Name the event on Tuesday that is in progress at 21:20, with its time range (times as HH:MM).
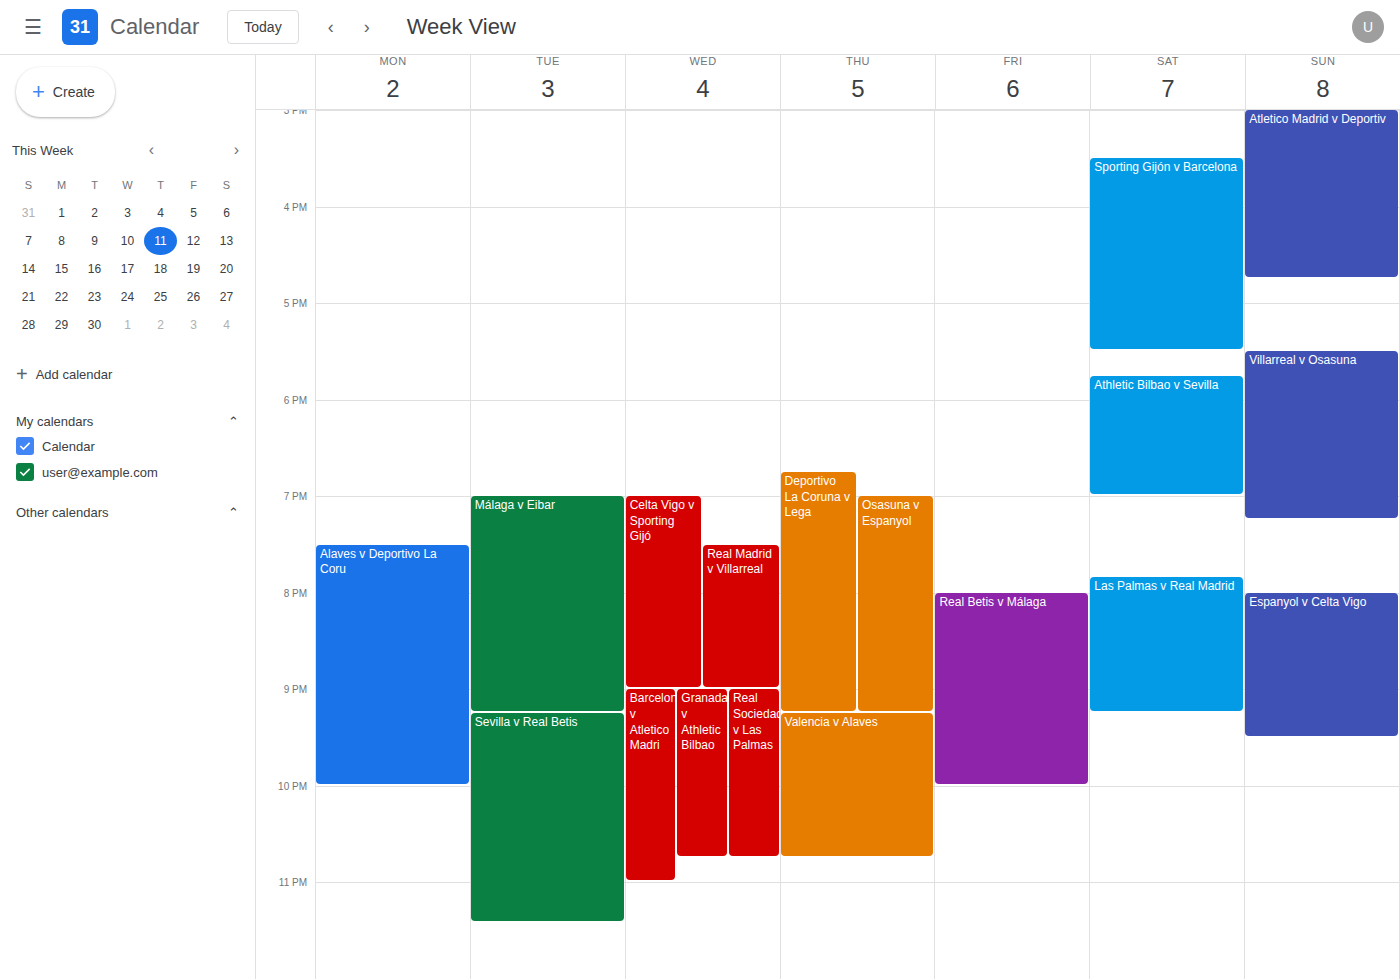
"Sevilla v Real Betis", 21:15 to 23:25